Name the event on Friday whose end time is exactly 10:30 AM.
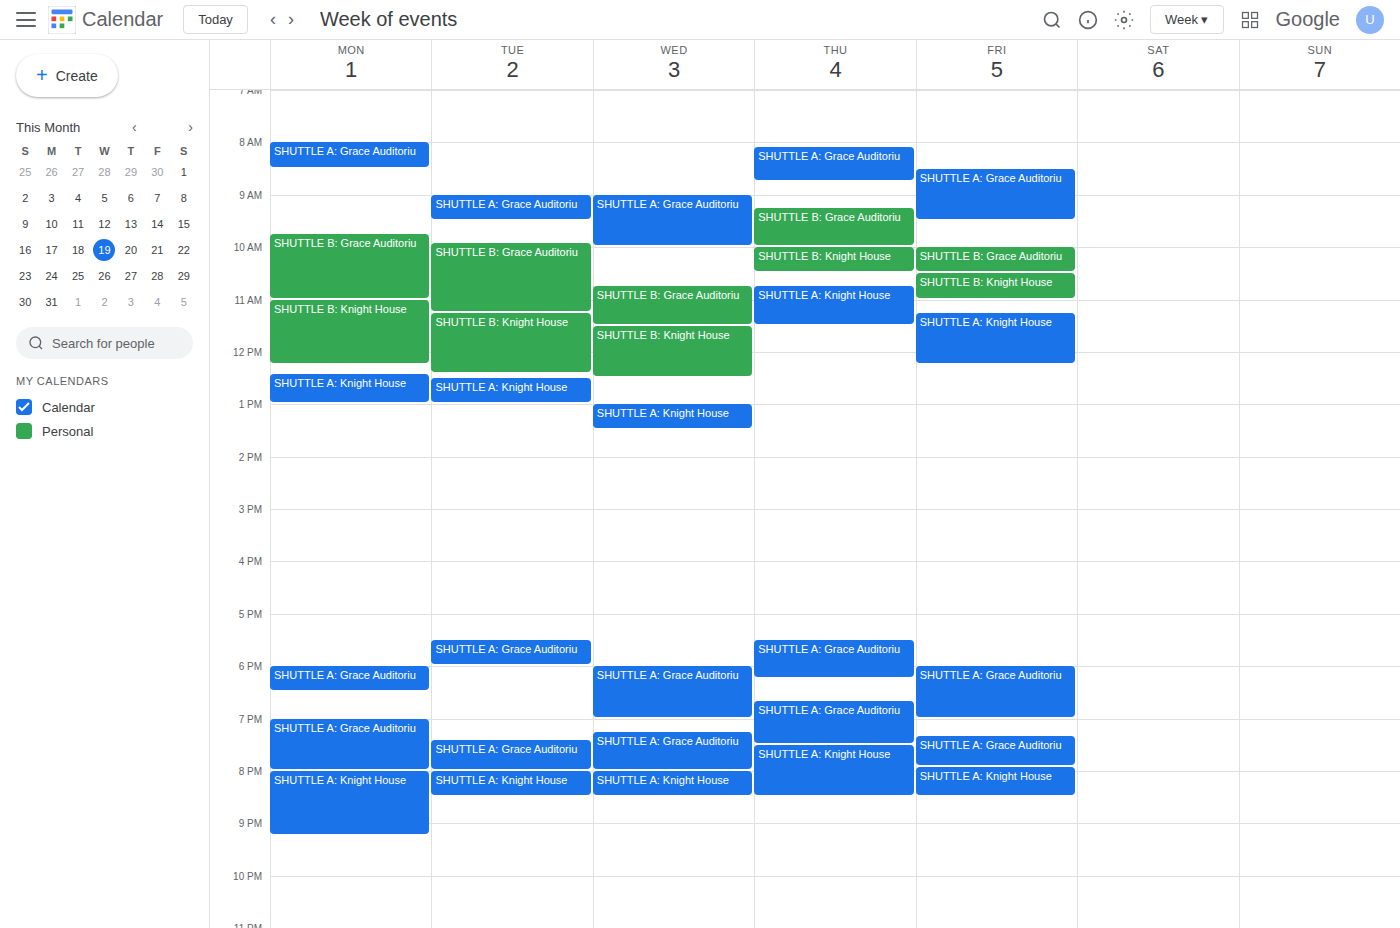
"SHUTTLE B: Grace Auditoriu"